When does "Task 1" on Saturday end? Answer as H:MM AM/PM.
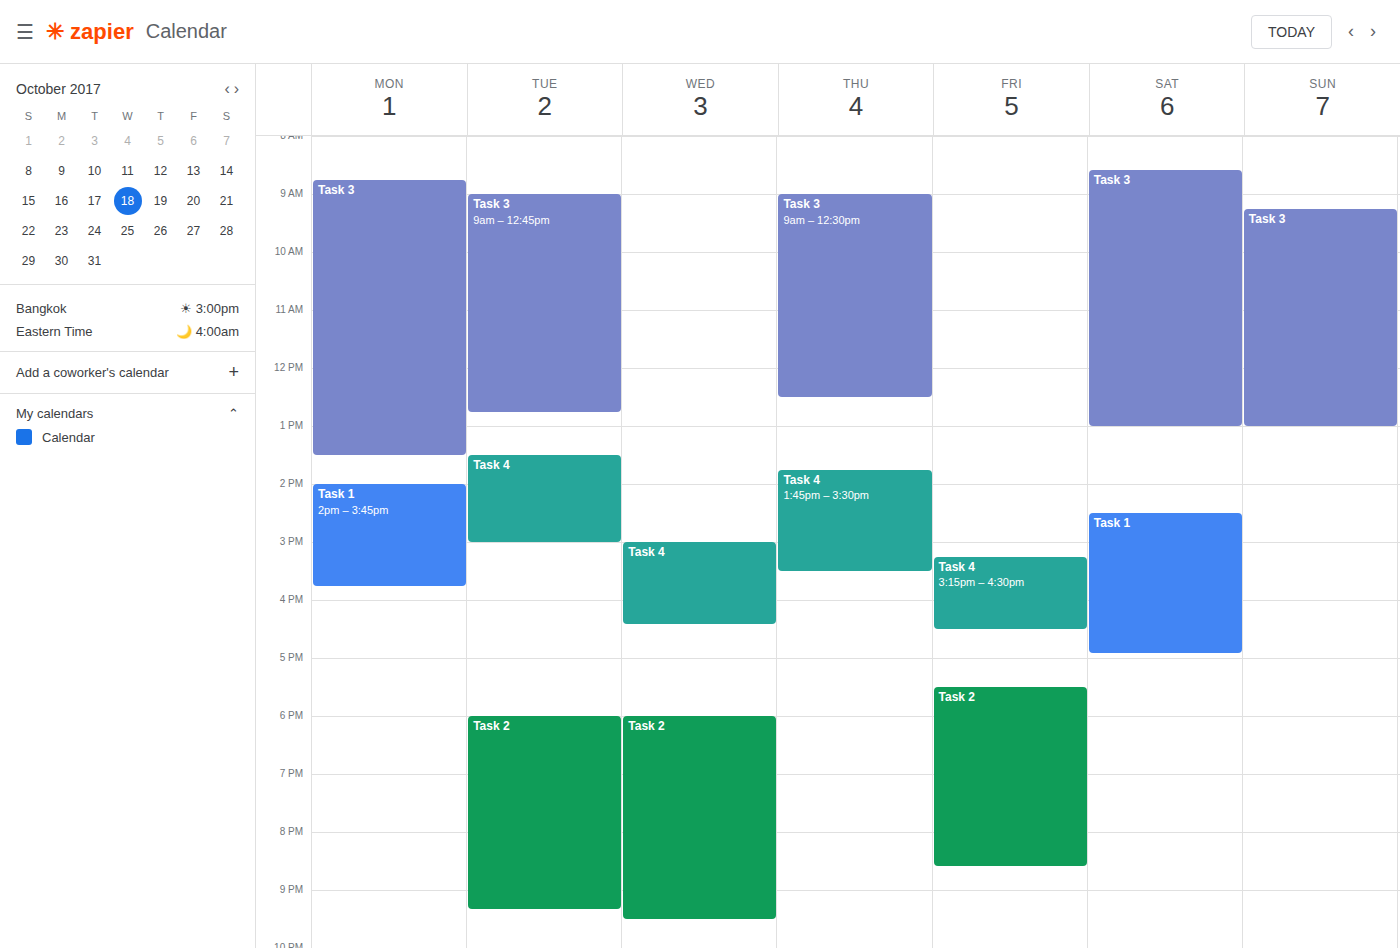
4:55 PM